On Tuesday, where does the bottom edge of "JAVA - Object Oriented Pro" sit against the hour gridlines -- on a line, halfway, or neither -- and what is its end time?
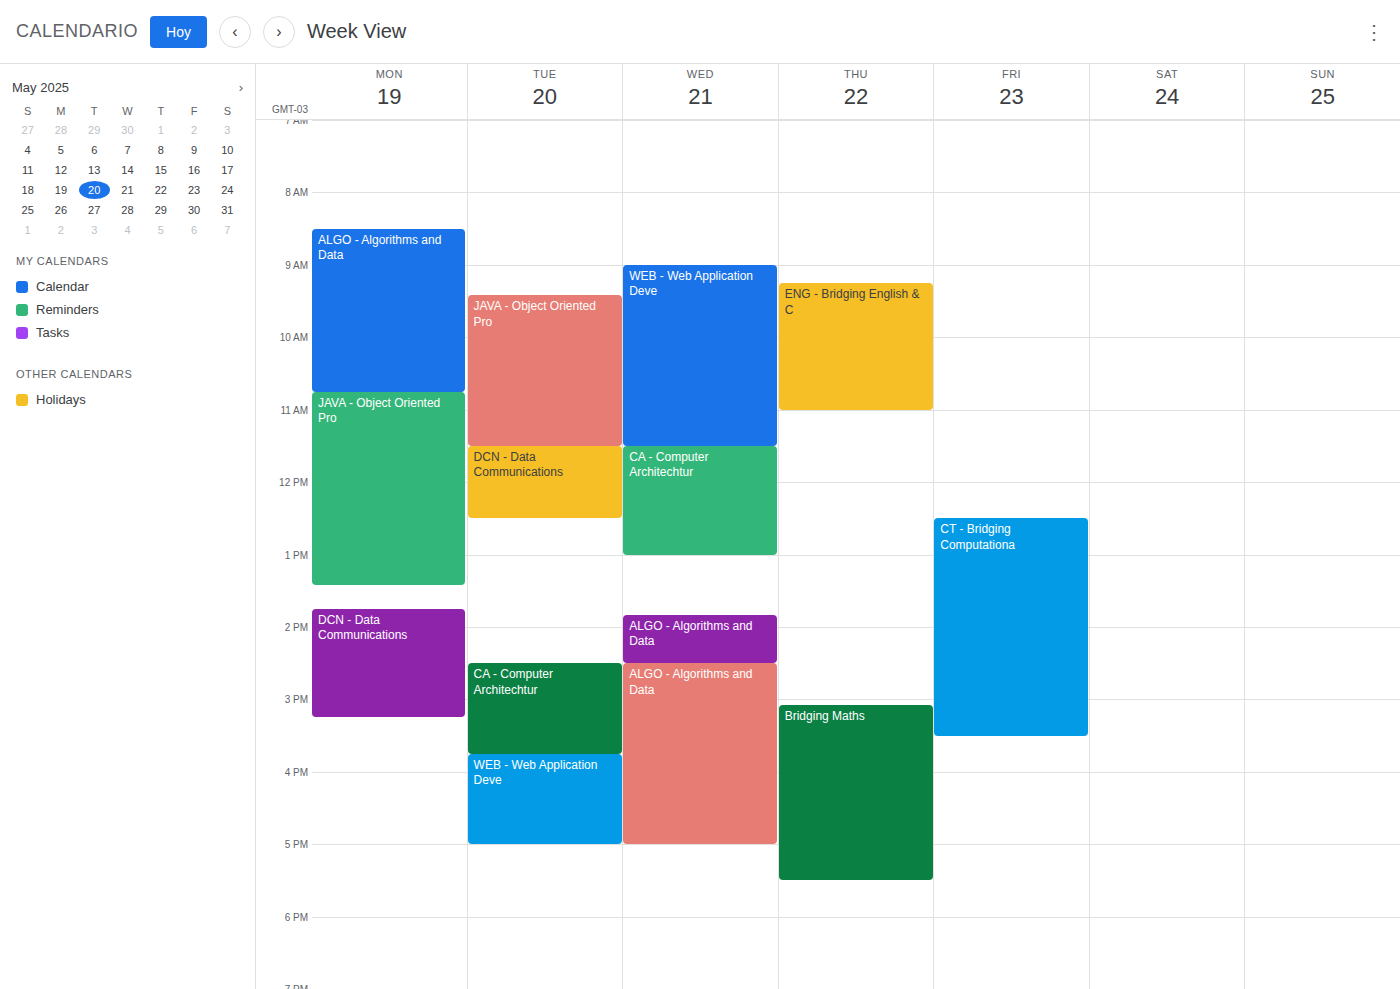
11:30 AM -- halfway between the 11 AM and 12 PM lines.